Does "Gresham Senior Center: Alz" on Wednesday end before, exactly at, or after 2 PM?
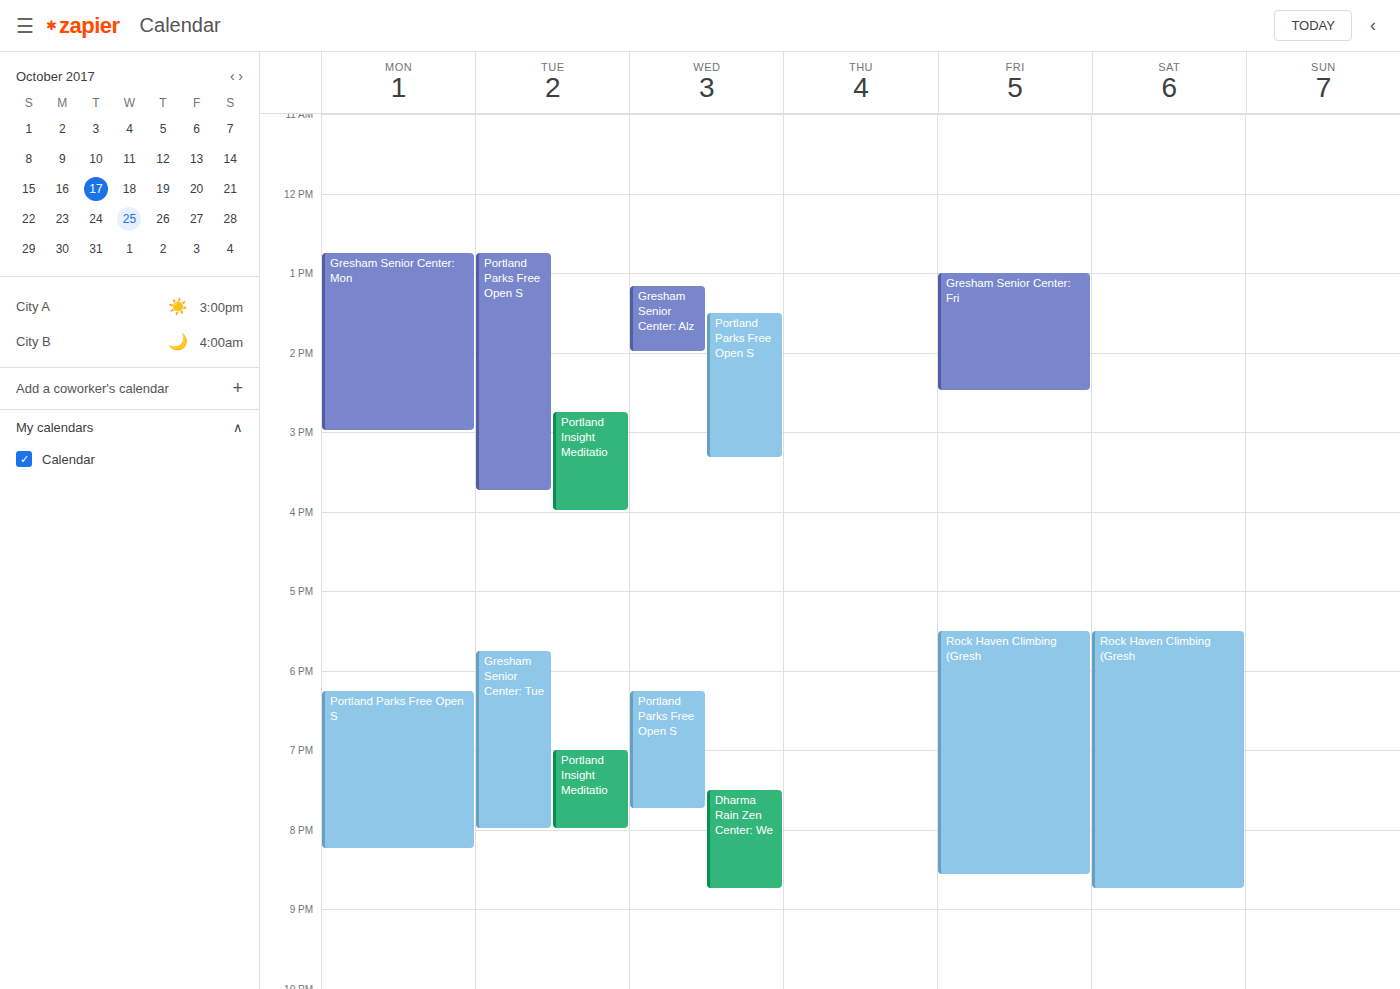
2:00 PM -- exactly at 2 PM, on the 2 PM line.